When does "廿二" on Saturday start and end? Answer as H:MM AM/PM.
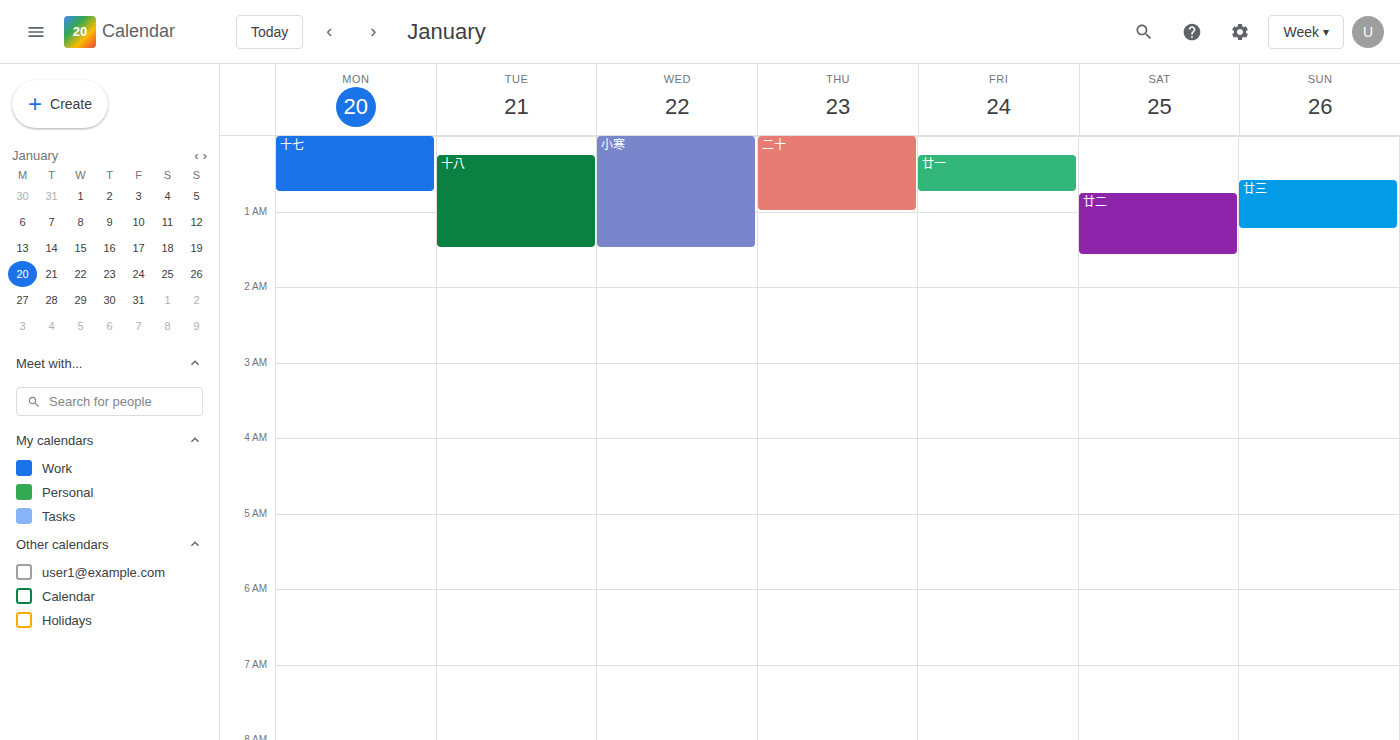
12:45 AM to 1:35 AM